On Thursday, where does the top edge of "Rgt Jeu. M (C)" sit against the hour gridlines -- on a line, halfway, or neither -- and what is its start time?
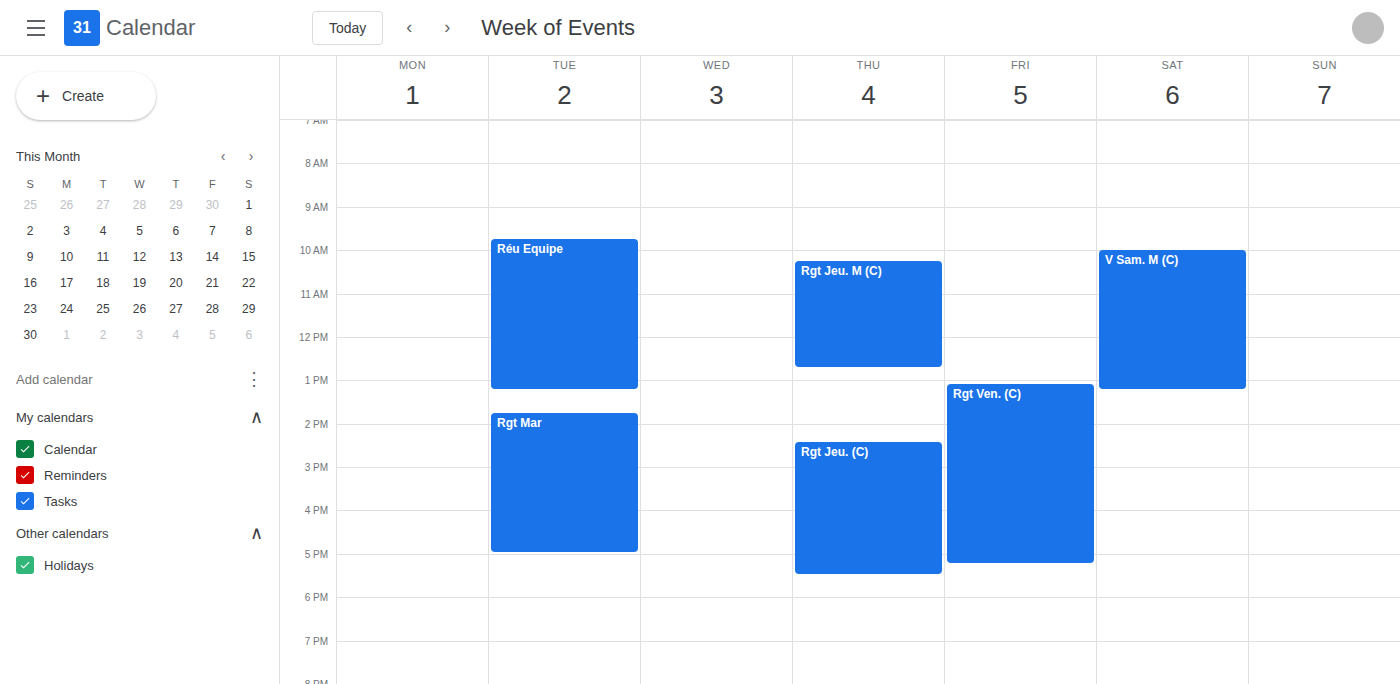
10:15 AM -- neither: a quarter of the way from the 10 AM line to the 11 AM line.